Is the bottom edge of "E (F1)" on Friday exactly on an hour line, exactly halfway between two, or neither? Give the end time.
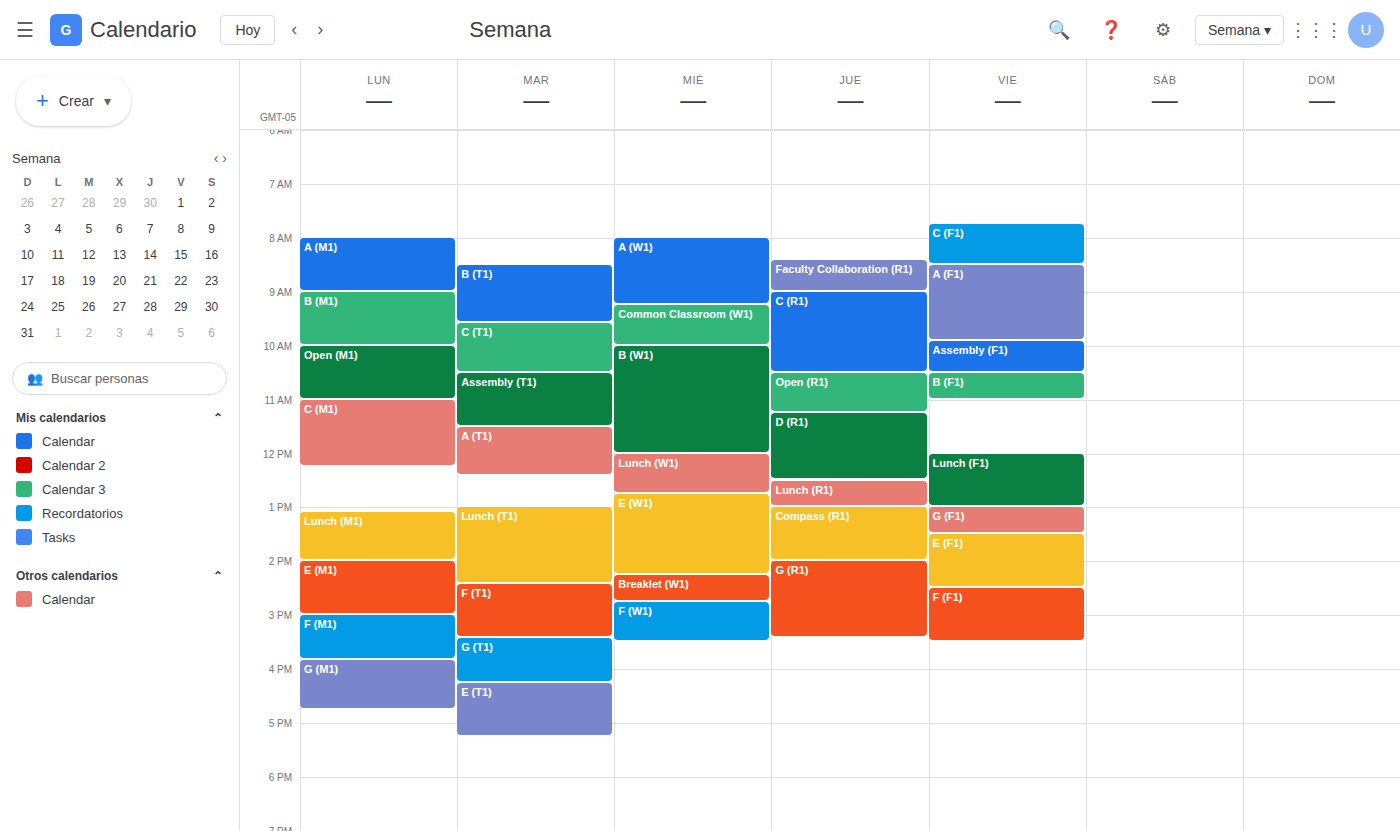
2:30 PM -- halfway between the 2 PM and 3 PM lines.